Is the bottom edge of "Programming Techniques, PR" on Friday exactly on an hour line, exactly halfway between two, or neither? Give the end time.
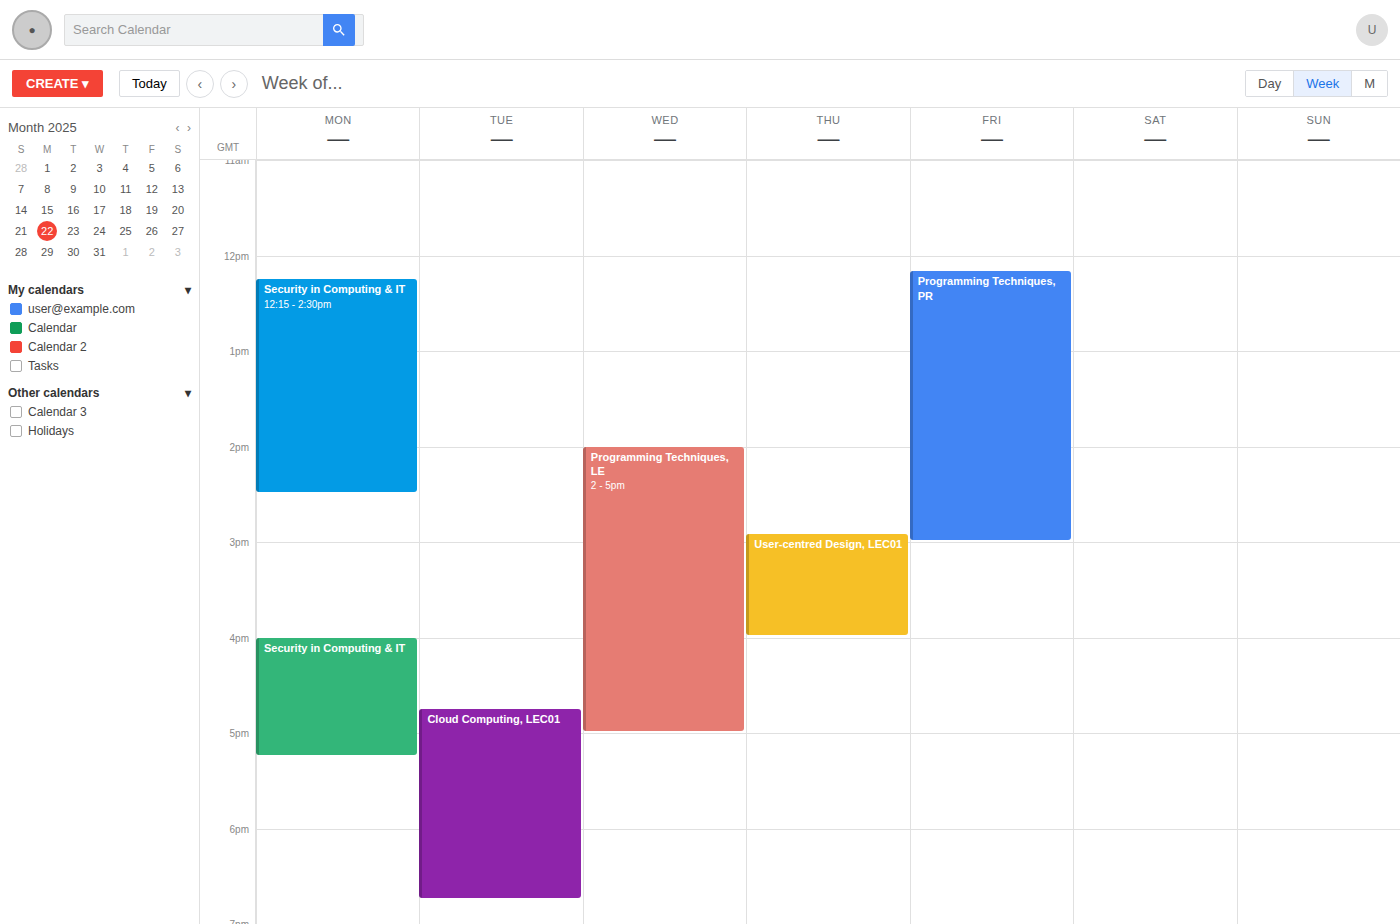
3:00 PM -- exactly on the 3 PM line.